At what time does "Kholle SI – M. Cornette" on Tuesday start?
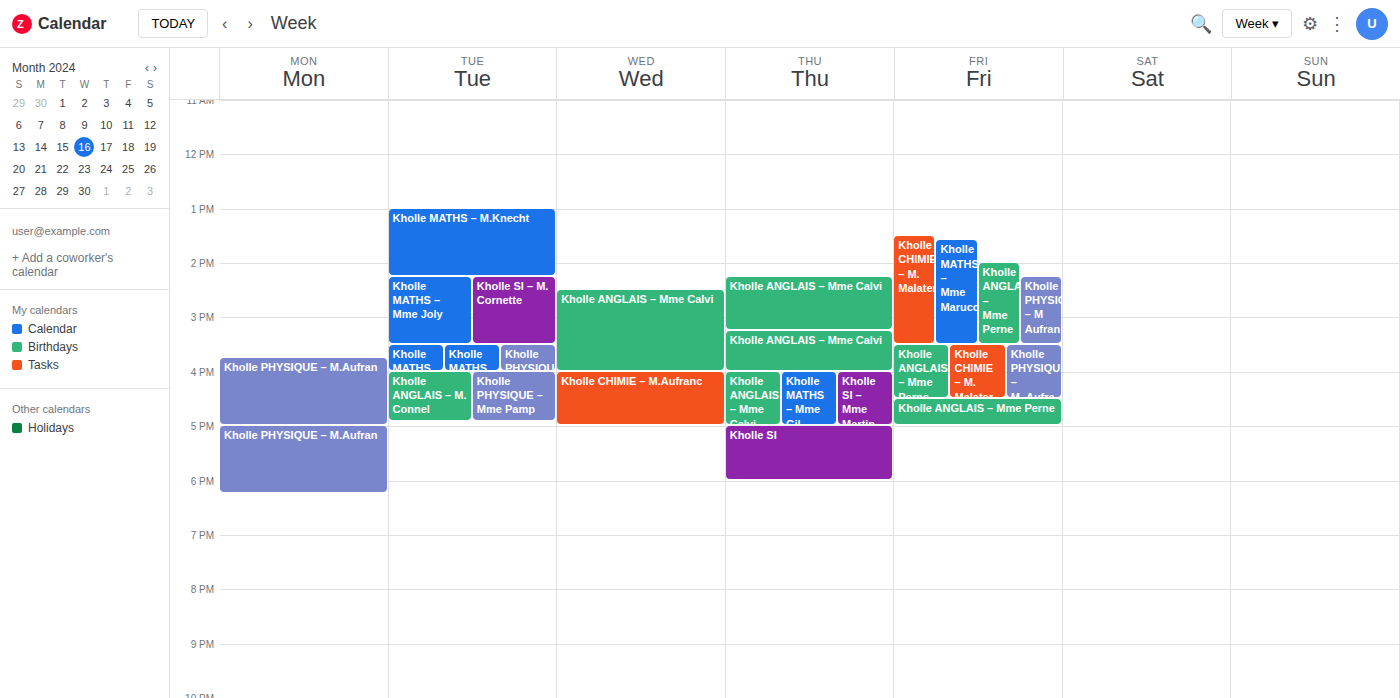
14:15